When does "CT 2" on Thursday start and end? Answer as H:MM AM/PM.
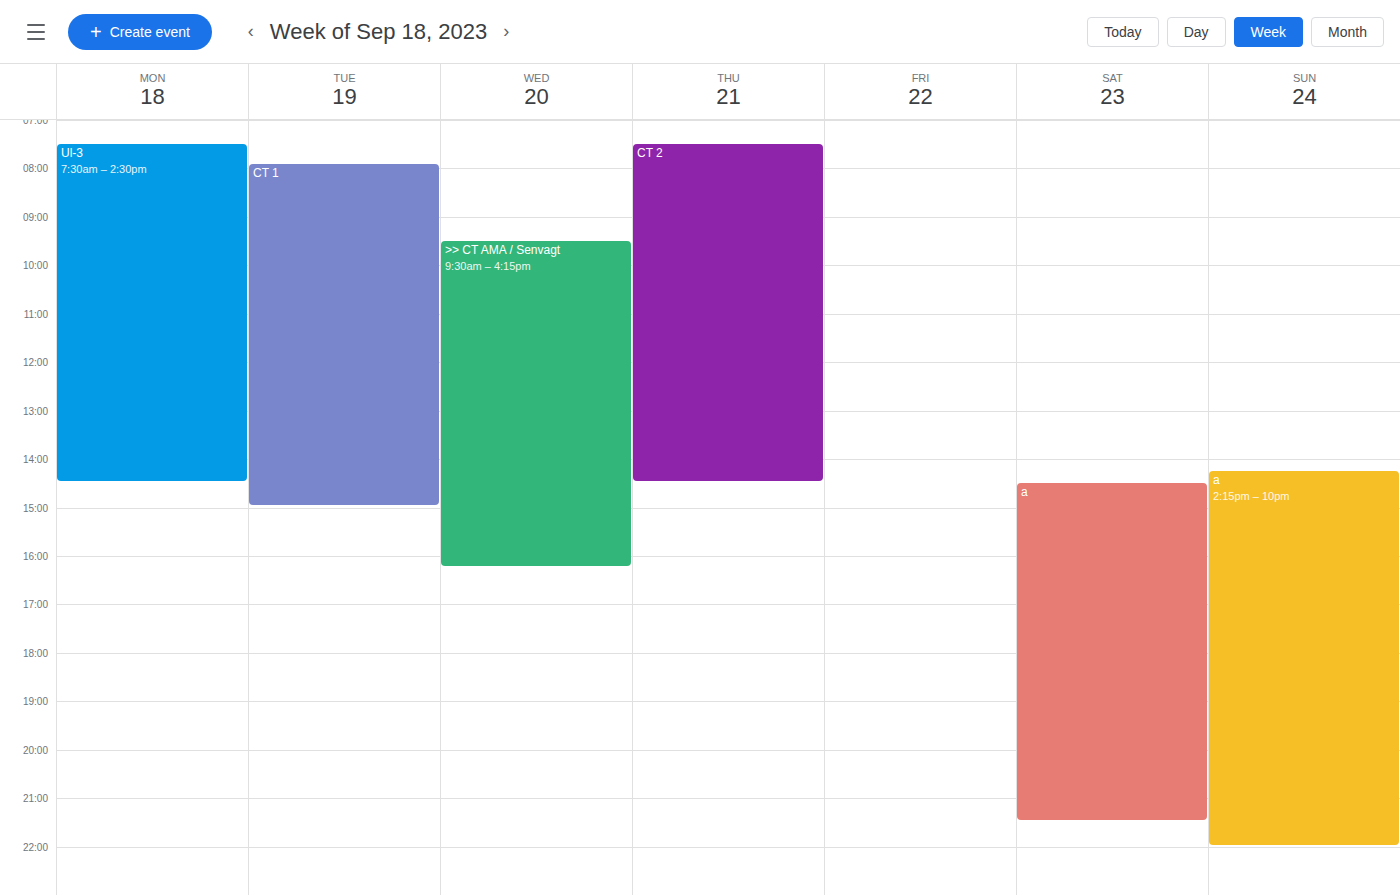
7:30 AM to 2:30 PM